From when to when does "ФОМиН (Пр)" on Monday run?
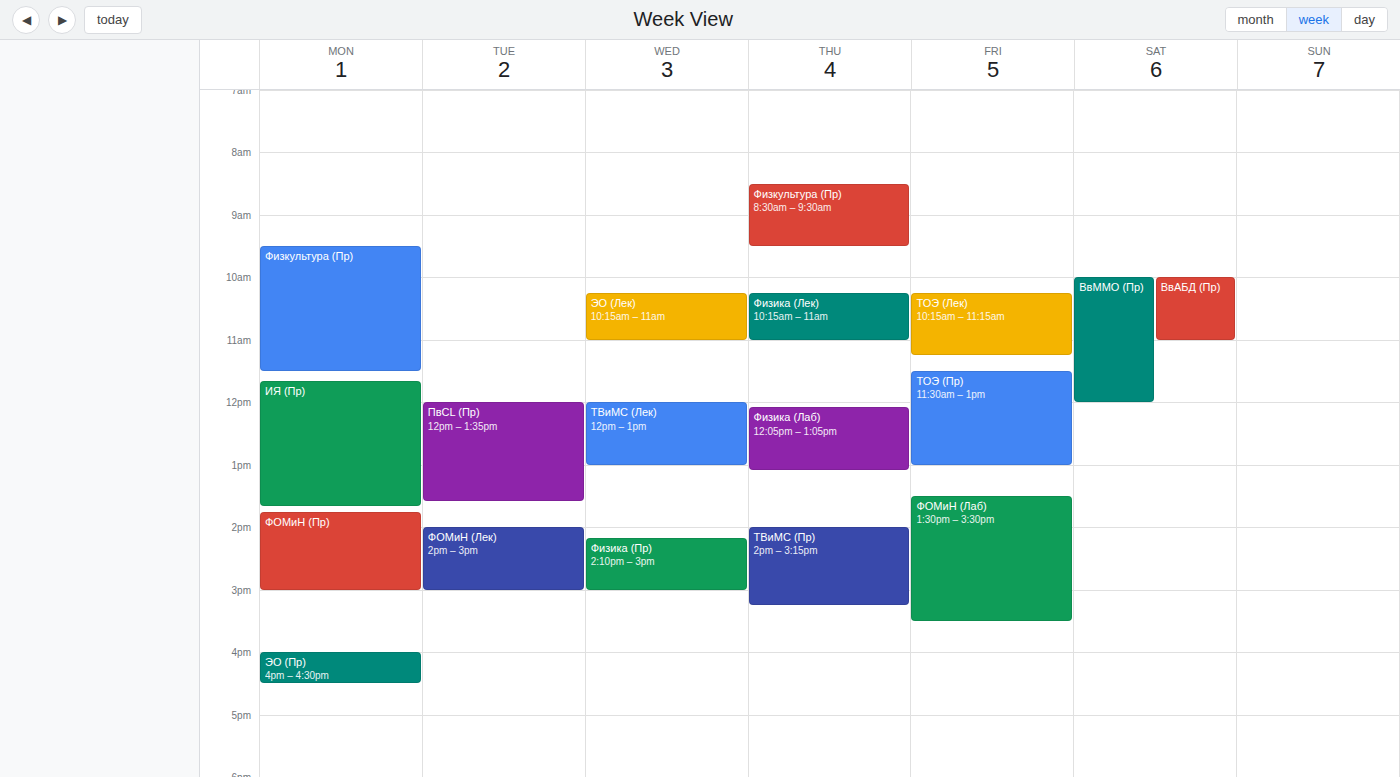
1:45 PM to 3:00 PM